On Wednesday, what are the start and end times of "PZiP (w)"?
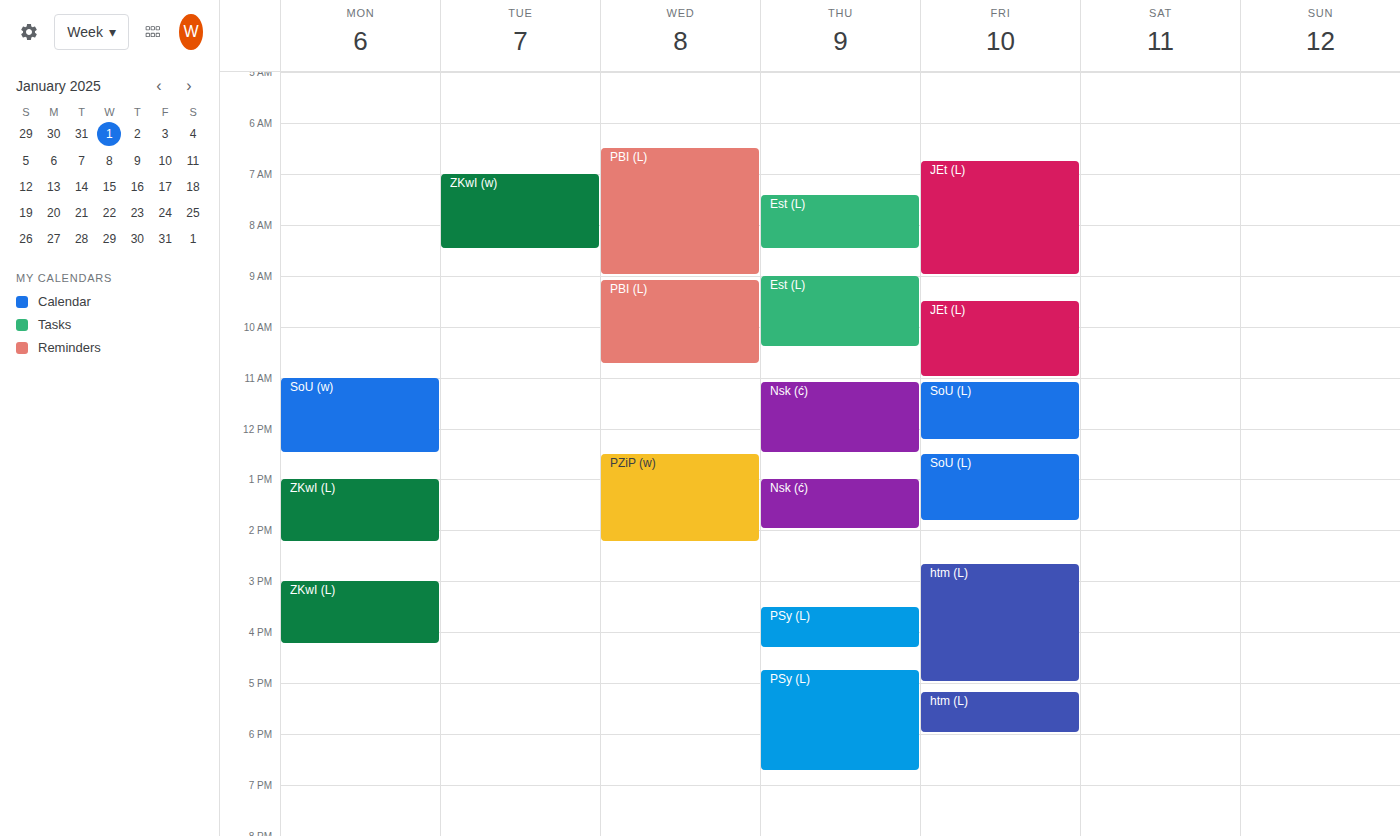
12:30 PM to 2:15 PM